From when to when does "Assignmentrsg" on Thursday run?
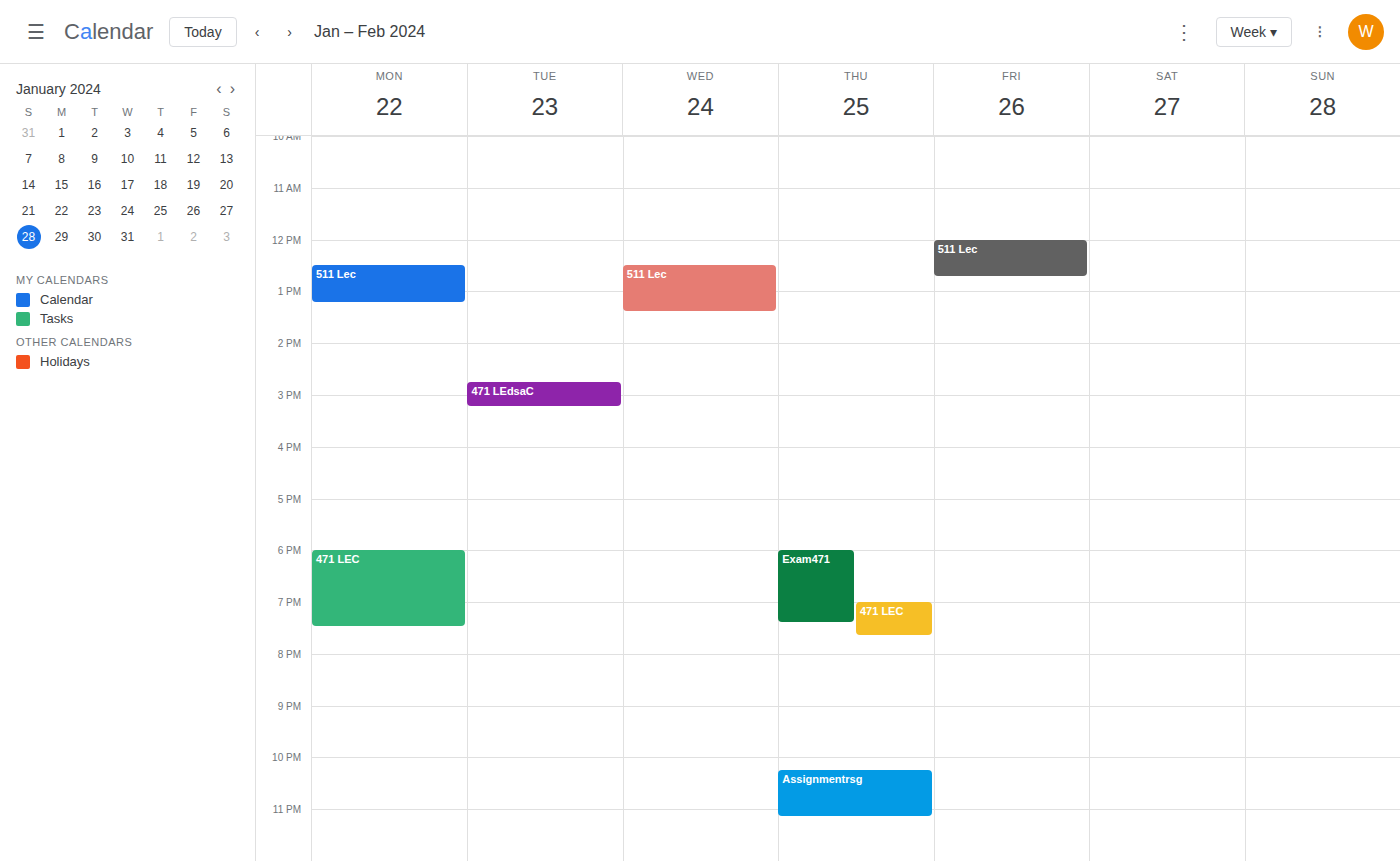
10:15 PM to 11:10 PM